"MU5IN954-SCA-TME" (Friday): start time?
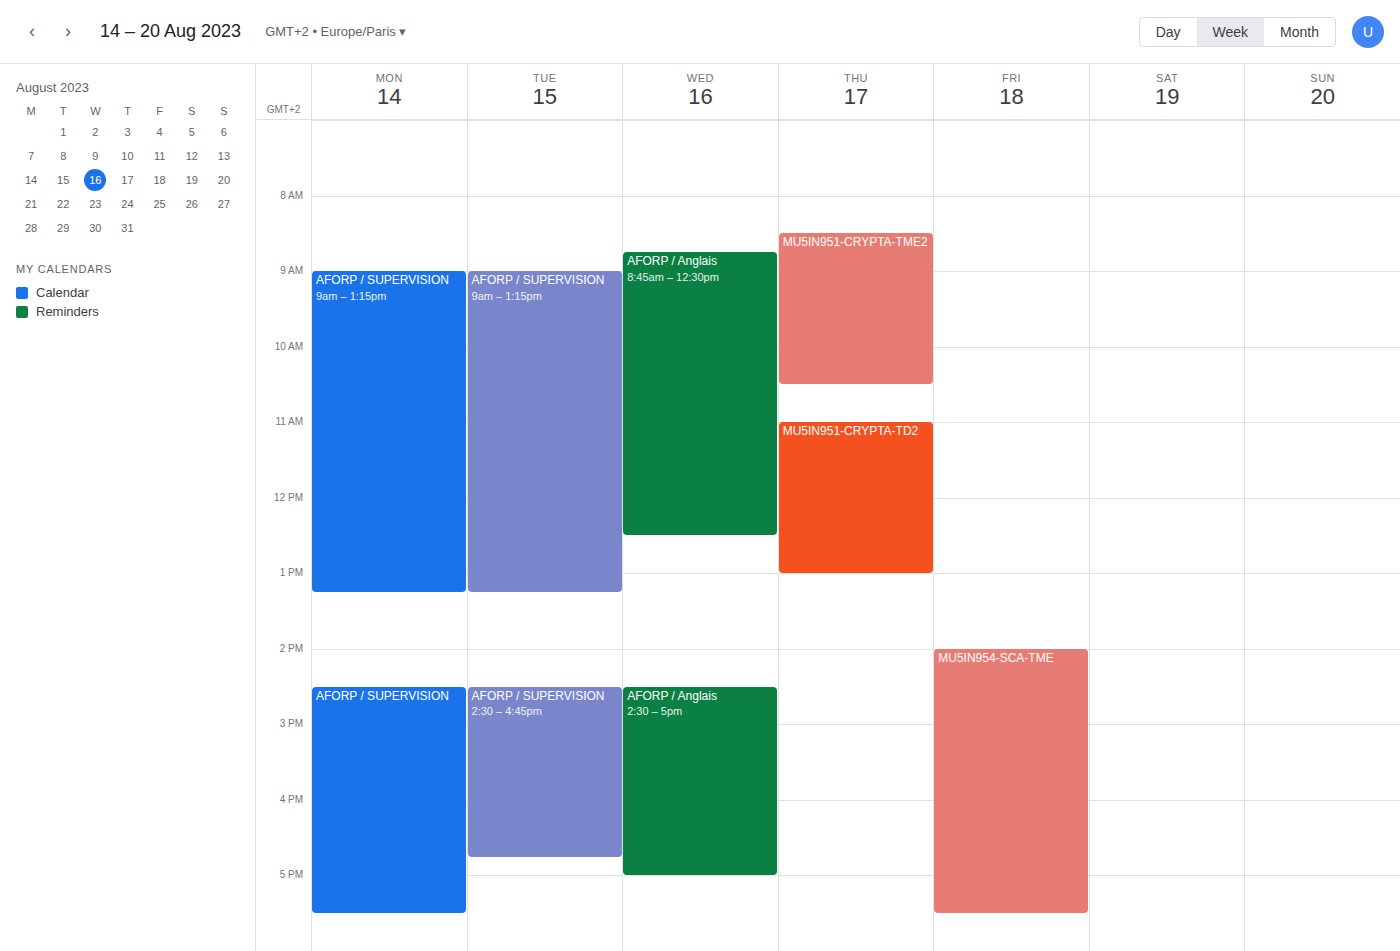
2:00 PM